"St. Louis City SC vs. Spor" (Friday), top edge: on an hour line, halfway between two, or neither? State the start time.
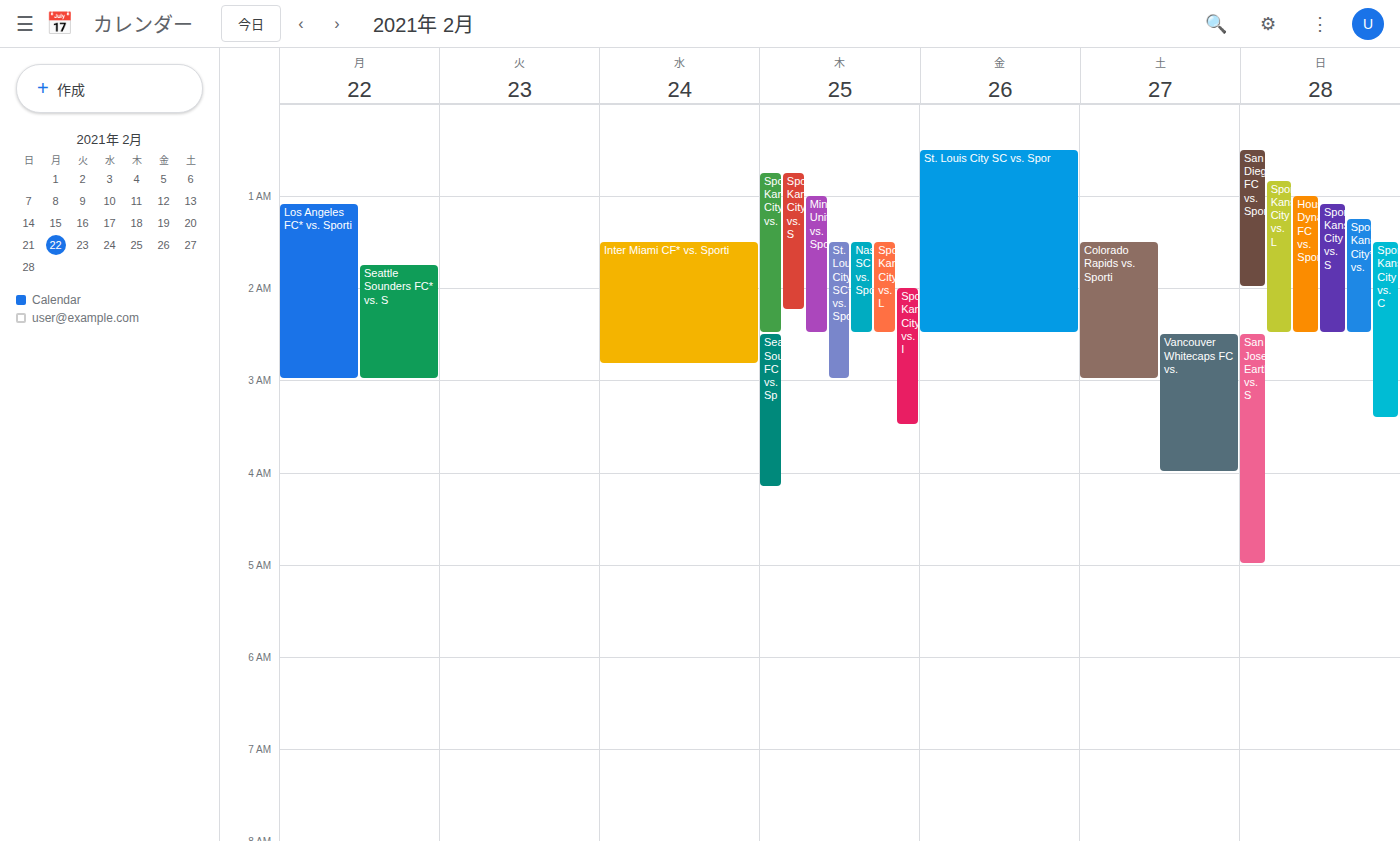
12:30 AM -- halfway between the 12 AM and 1 AM lines.